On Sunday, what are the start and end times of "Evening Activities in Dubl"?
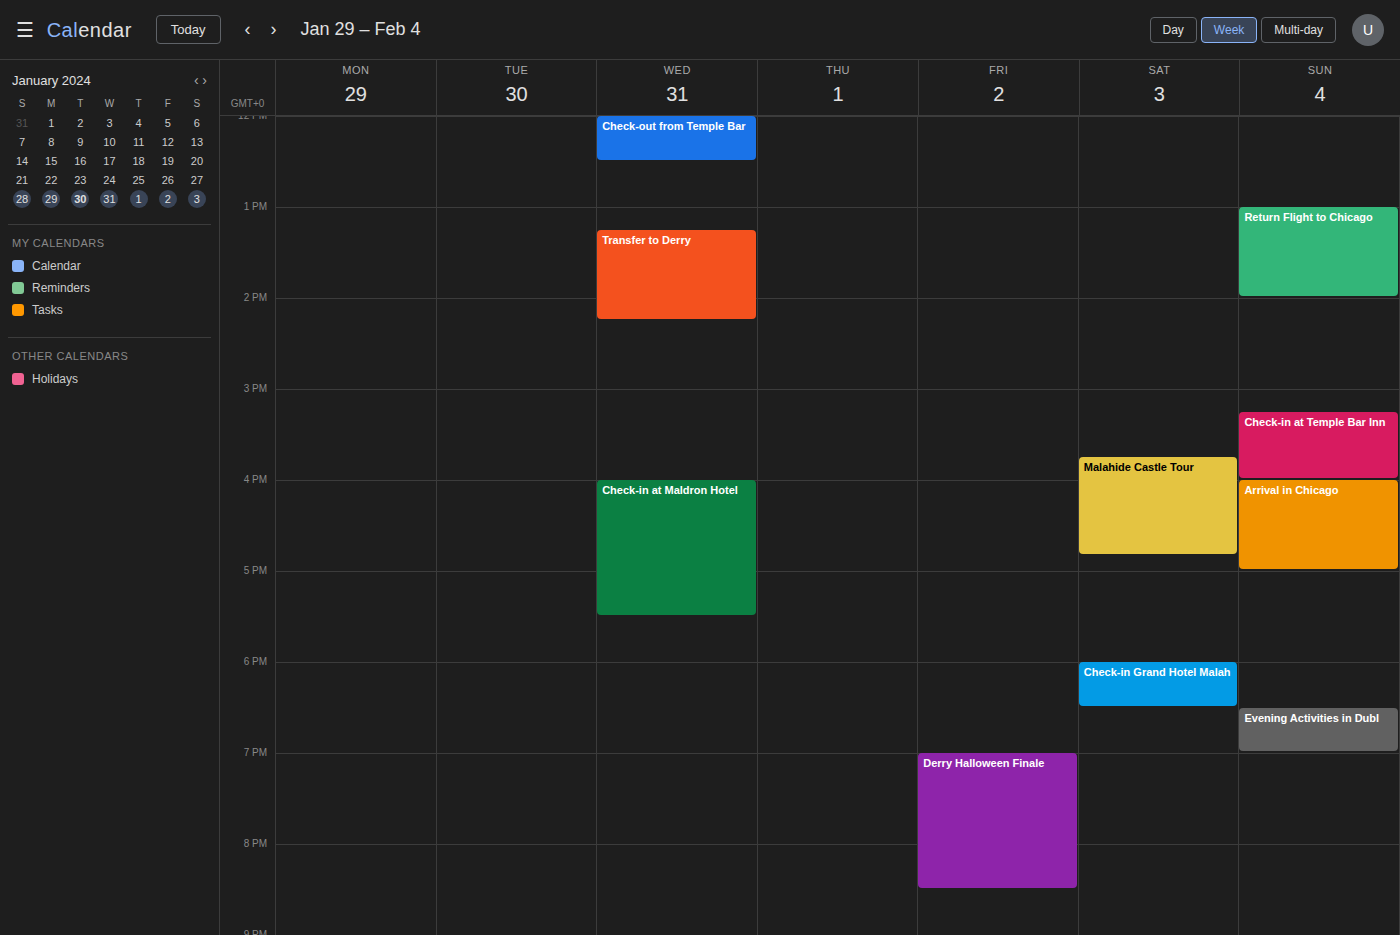
6:30 PM to 7:00 PM